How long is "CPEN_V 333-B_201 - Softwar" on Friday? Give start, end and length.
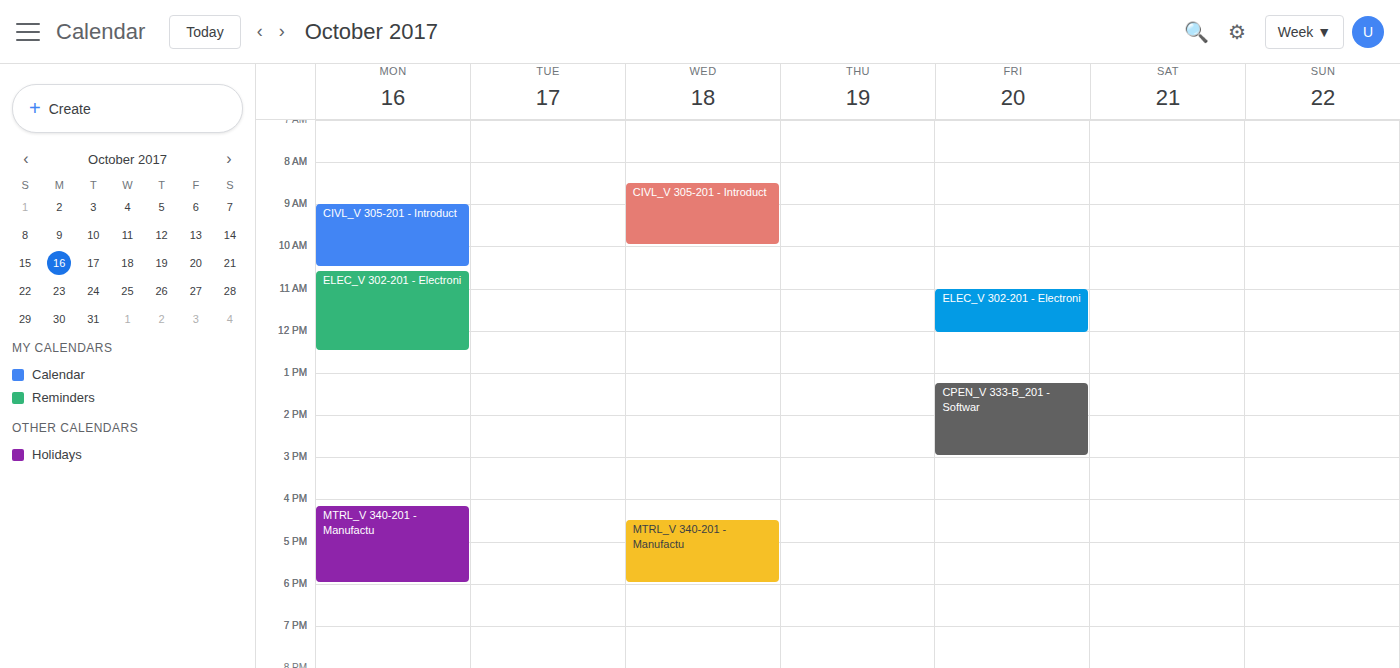
1:15 PM to 3:00 PM, 1 hour 45 minutes